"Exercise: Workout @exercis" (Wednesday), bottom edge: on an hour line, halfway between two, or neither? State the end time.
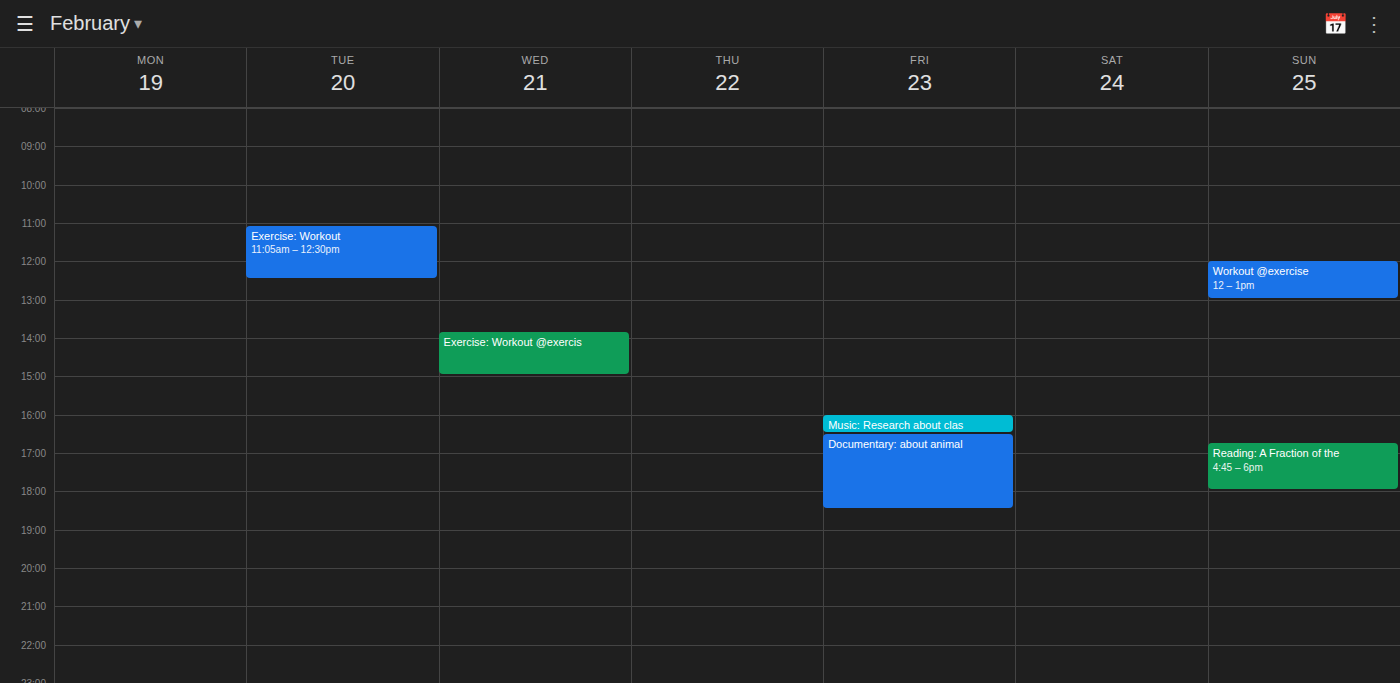
3:00 PM -- exactly on the 3 PM line.